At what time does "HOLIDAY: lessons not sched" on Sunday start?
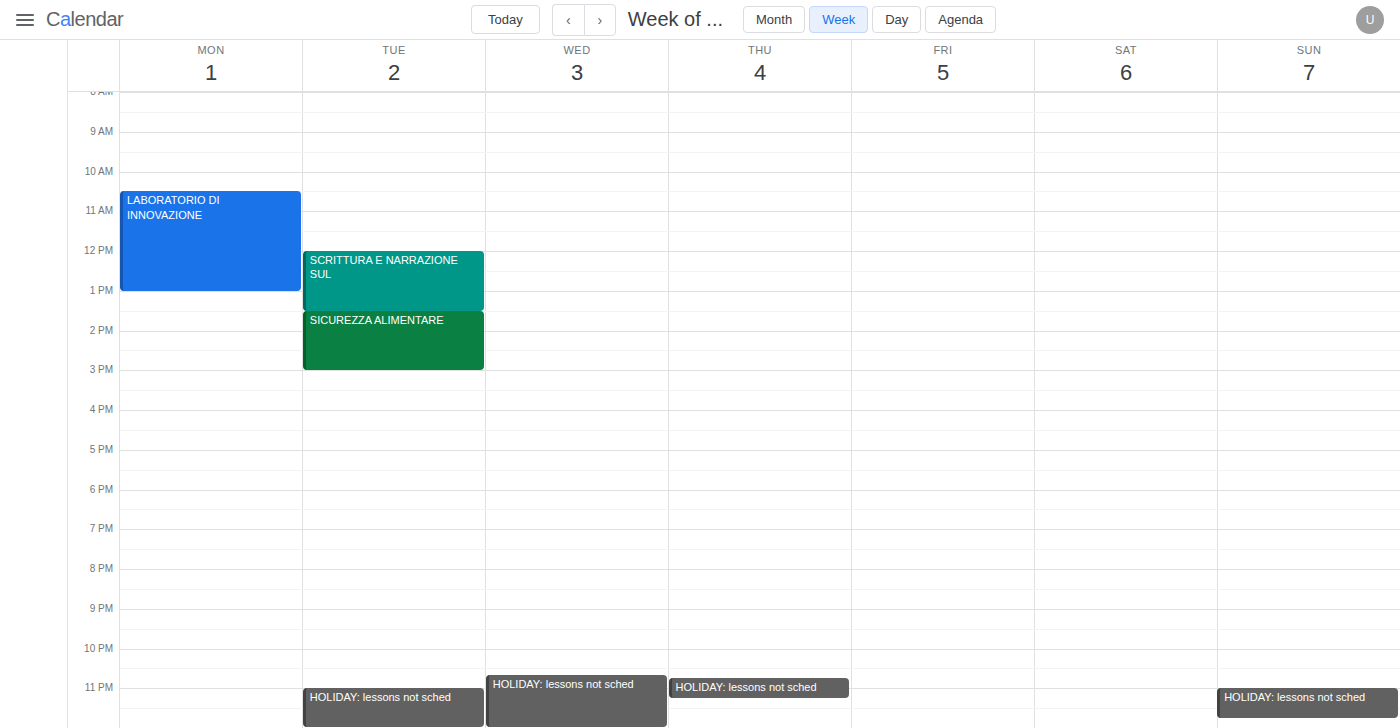
11:00 PM